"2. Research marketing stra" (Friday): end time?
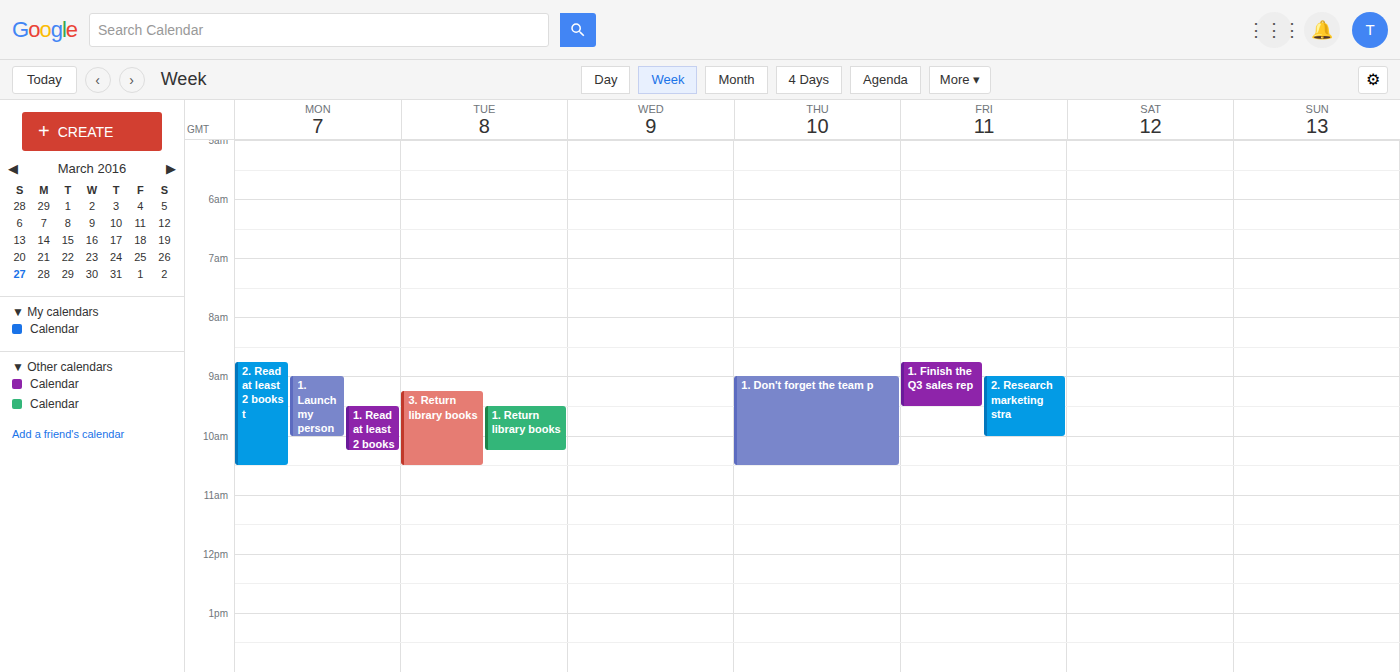
10:00